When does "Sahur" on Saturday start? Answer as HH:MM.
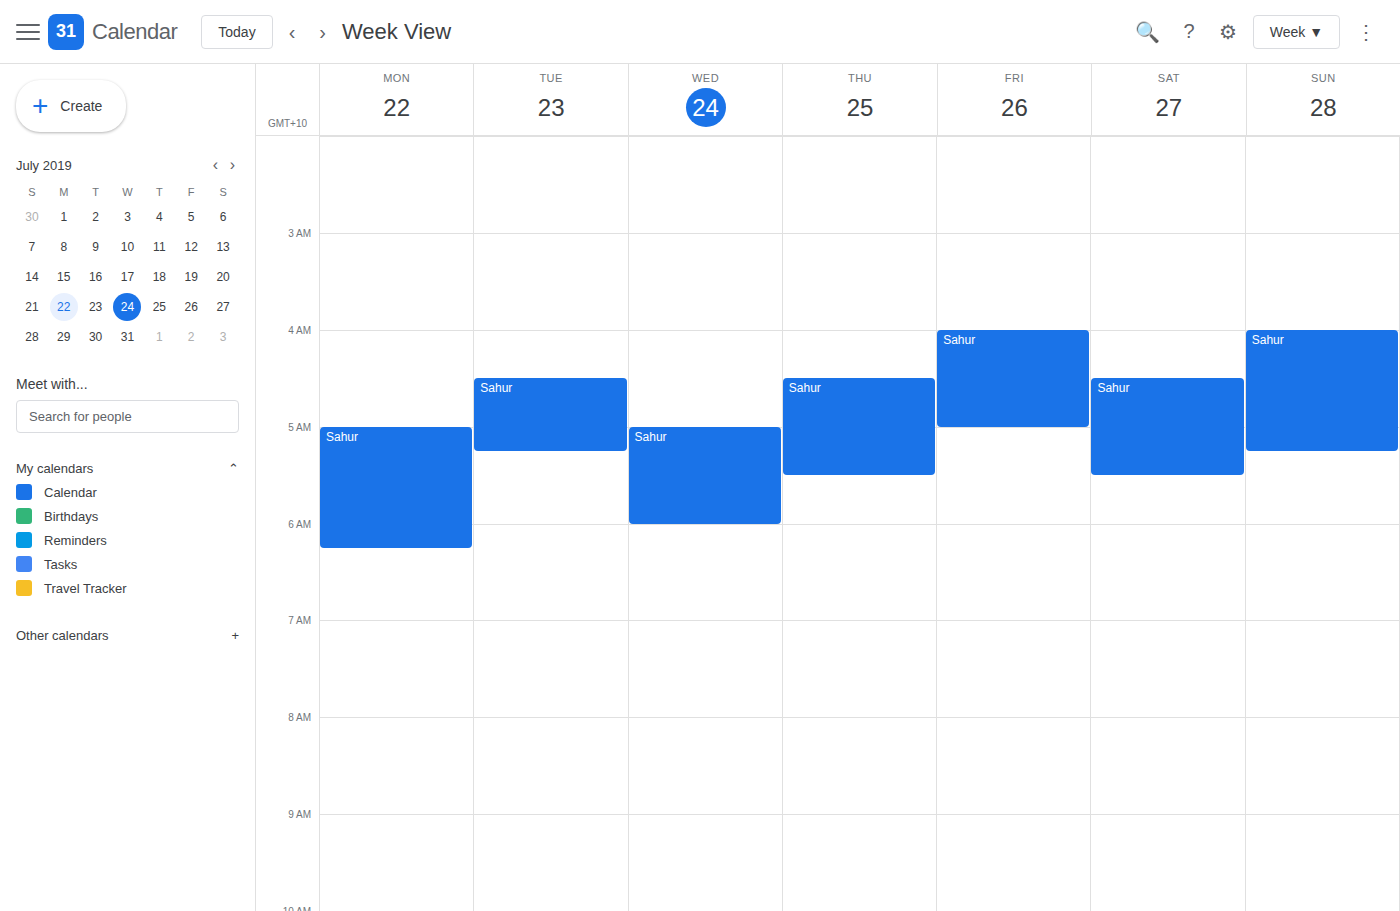
04:30